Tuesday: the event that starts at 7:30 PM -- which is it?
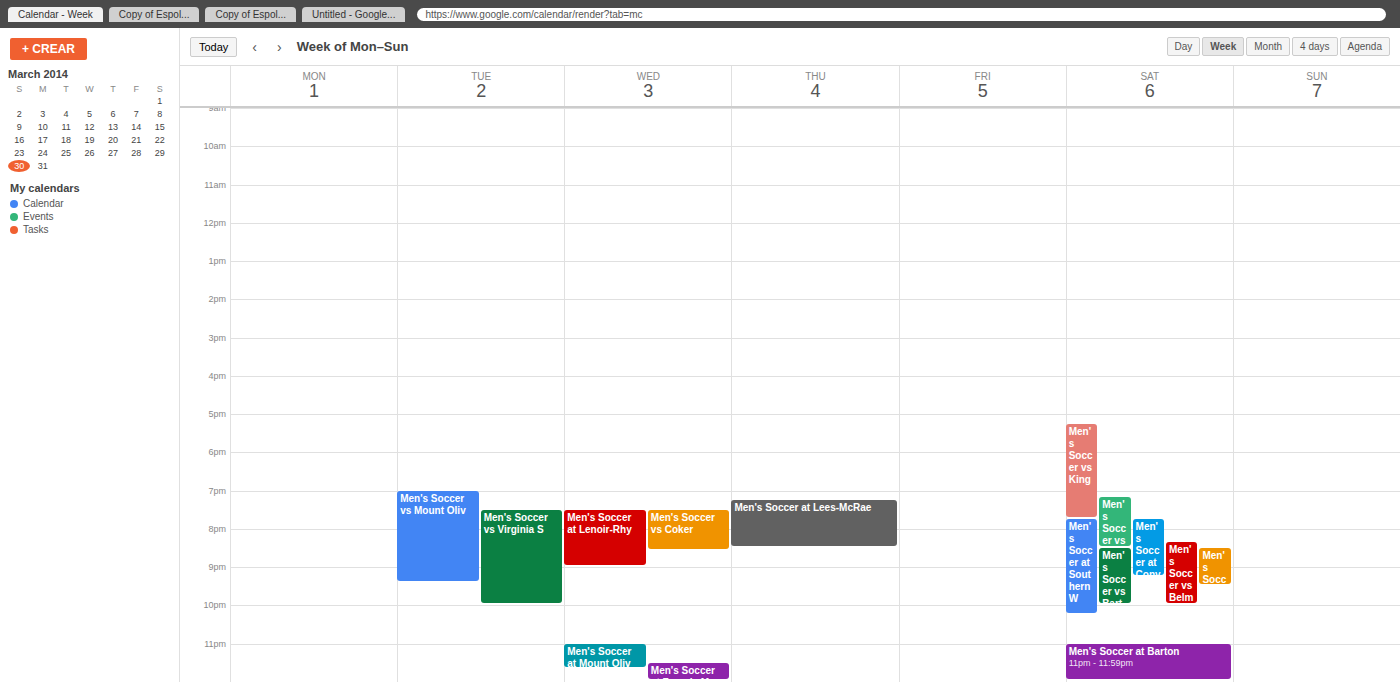
"Men's Soccer vs Virginia S"